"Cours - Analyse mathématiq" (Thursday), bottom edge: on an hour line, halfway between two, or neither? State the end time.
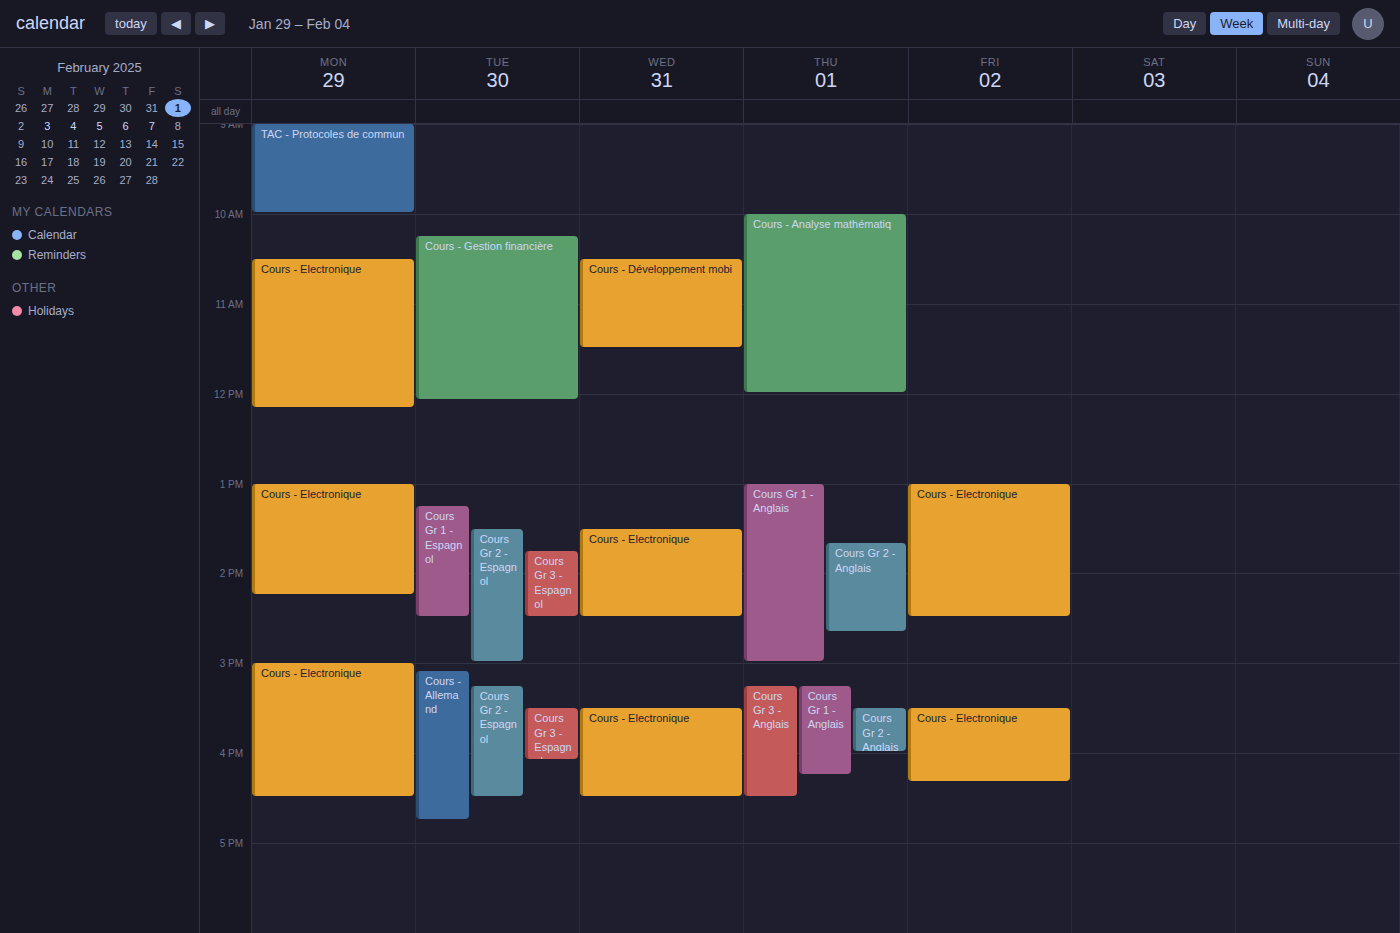
12:00 PM -- exactly on the 12 PM line.